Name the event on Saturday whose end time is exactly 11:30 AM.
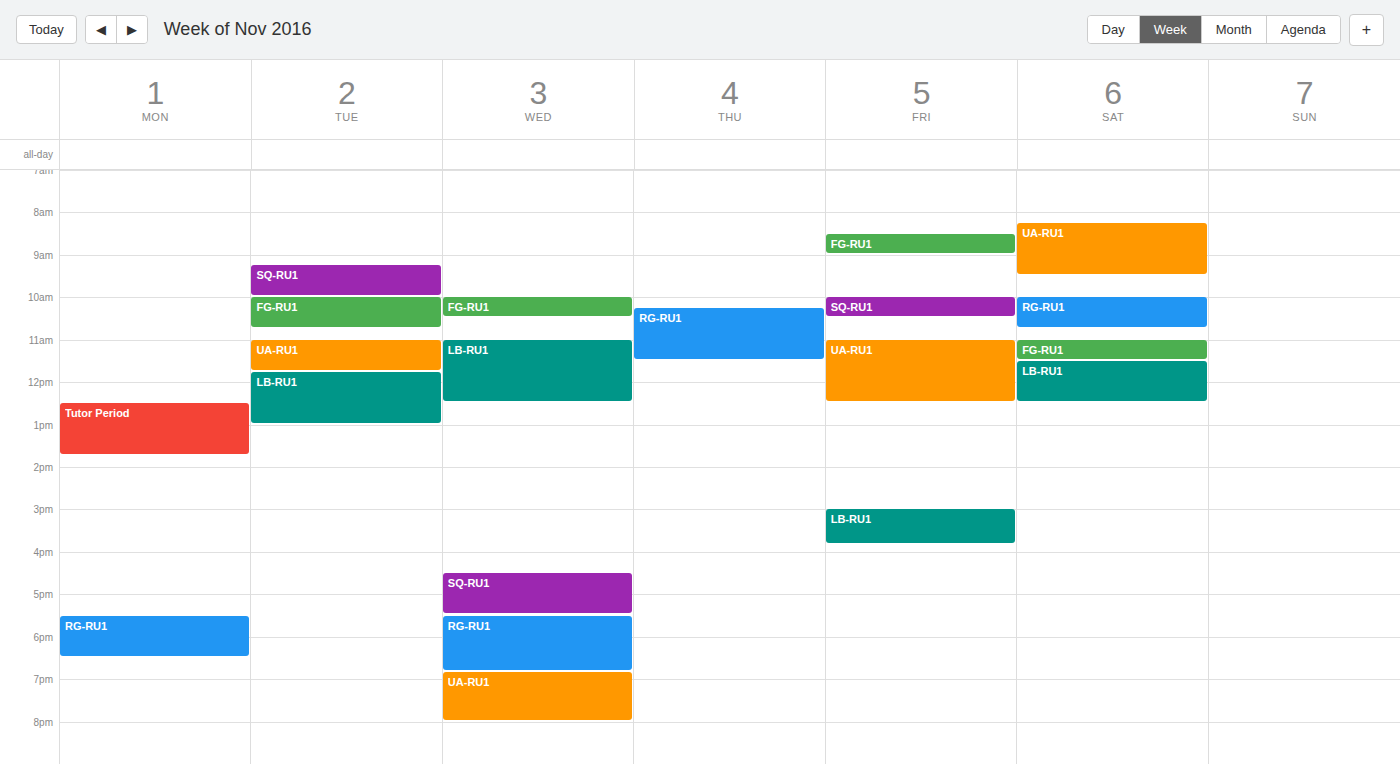
"FG-RU1"